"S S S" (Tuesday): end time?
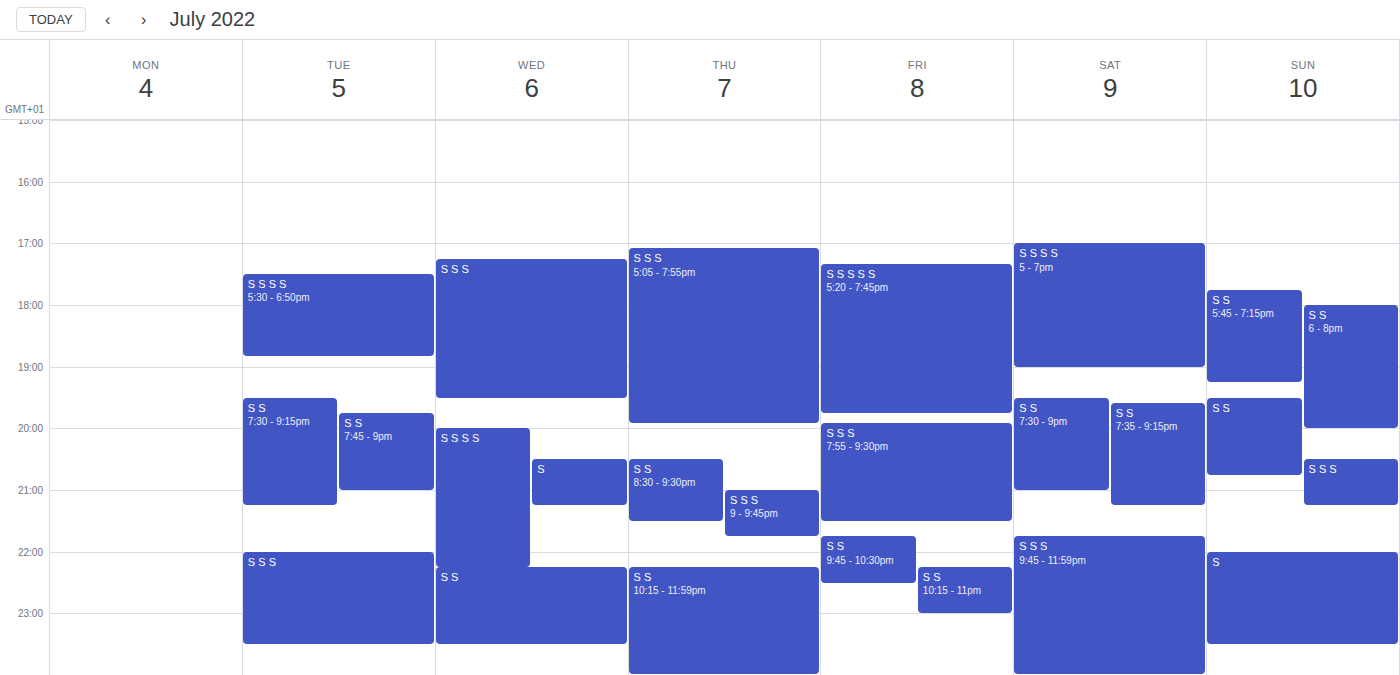
11:30 PM